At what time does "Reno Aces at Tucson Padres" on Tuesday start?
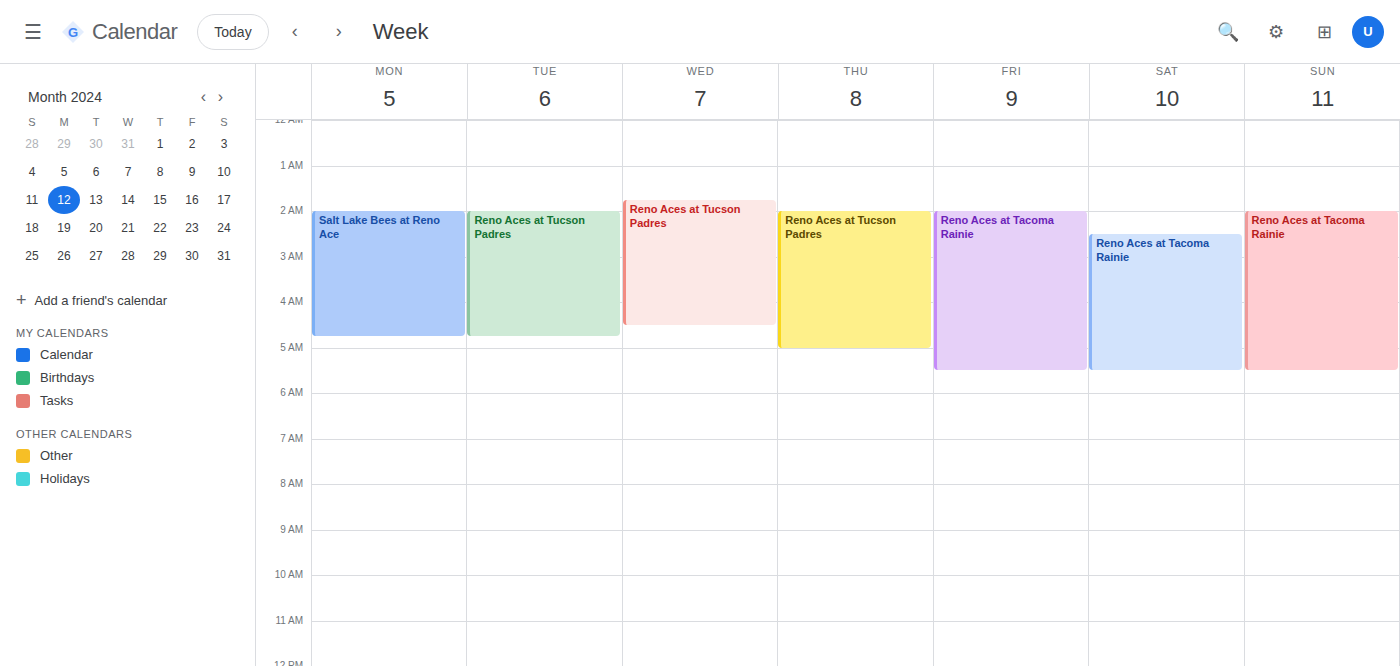
2:00 AM